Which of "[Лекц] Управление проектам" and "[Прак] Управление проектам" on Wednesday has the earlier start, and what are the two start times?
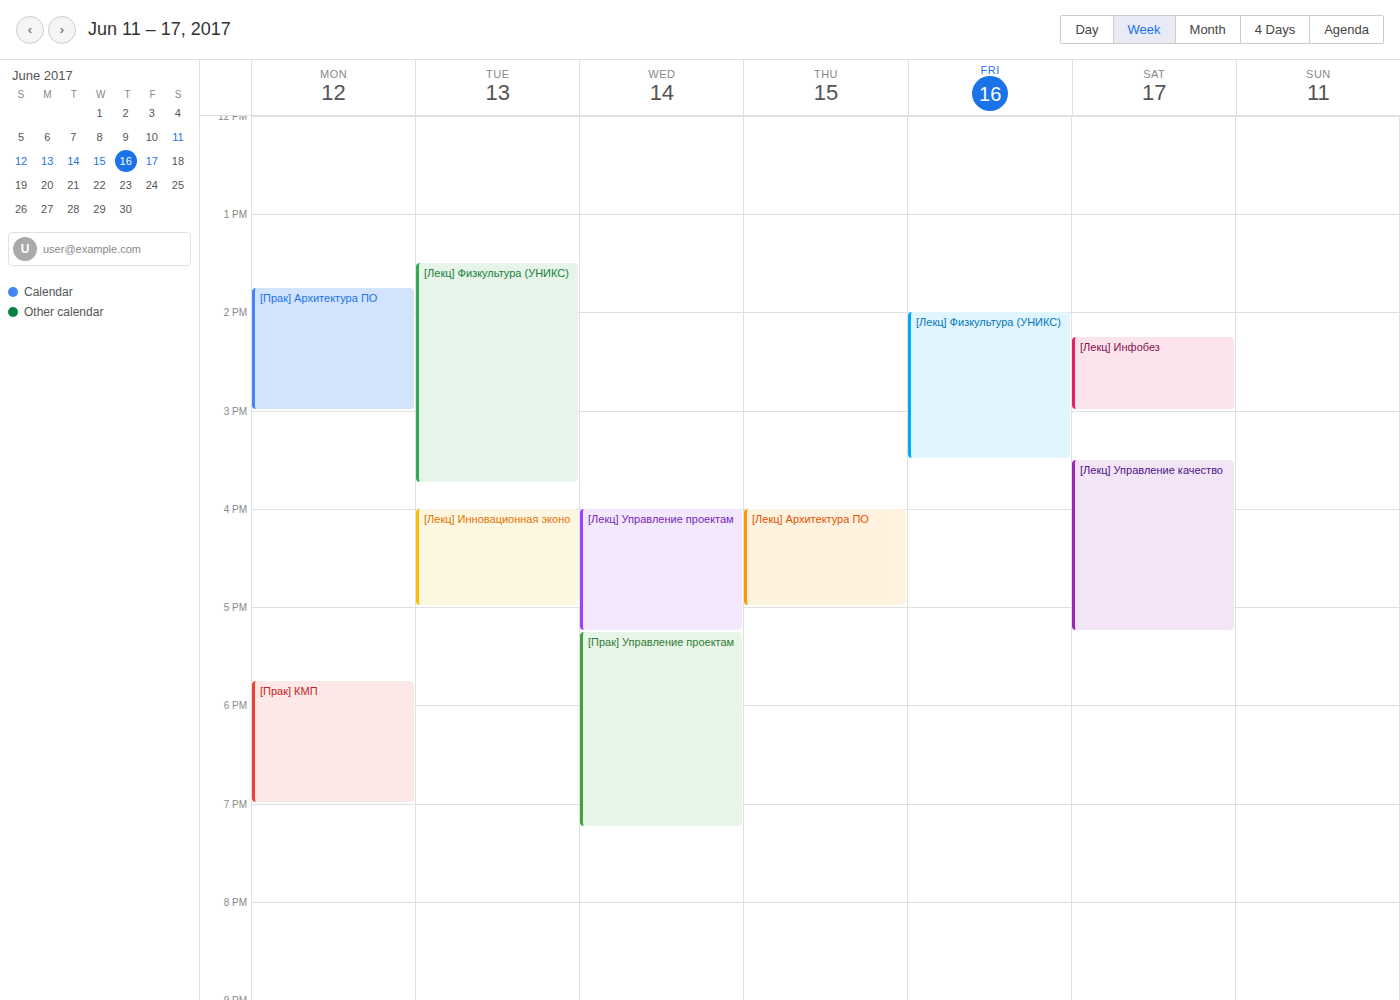
"[Лекц] Управление проектам" 4:00 PM; "[Прак] Управление проектам" 5:15 PM.